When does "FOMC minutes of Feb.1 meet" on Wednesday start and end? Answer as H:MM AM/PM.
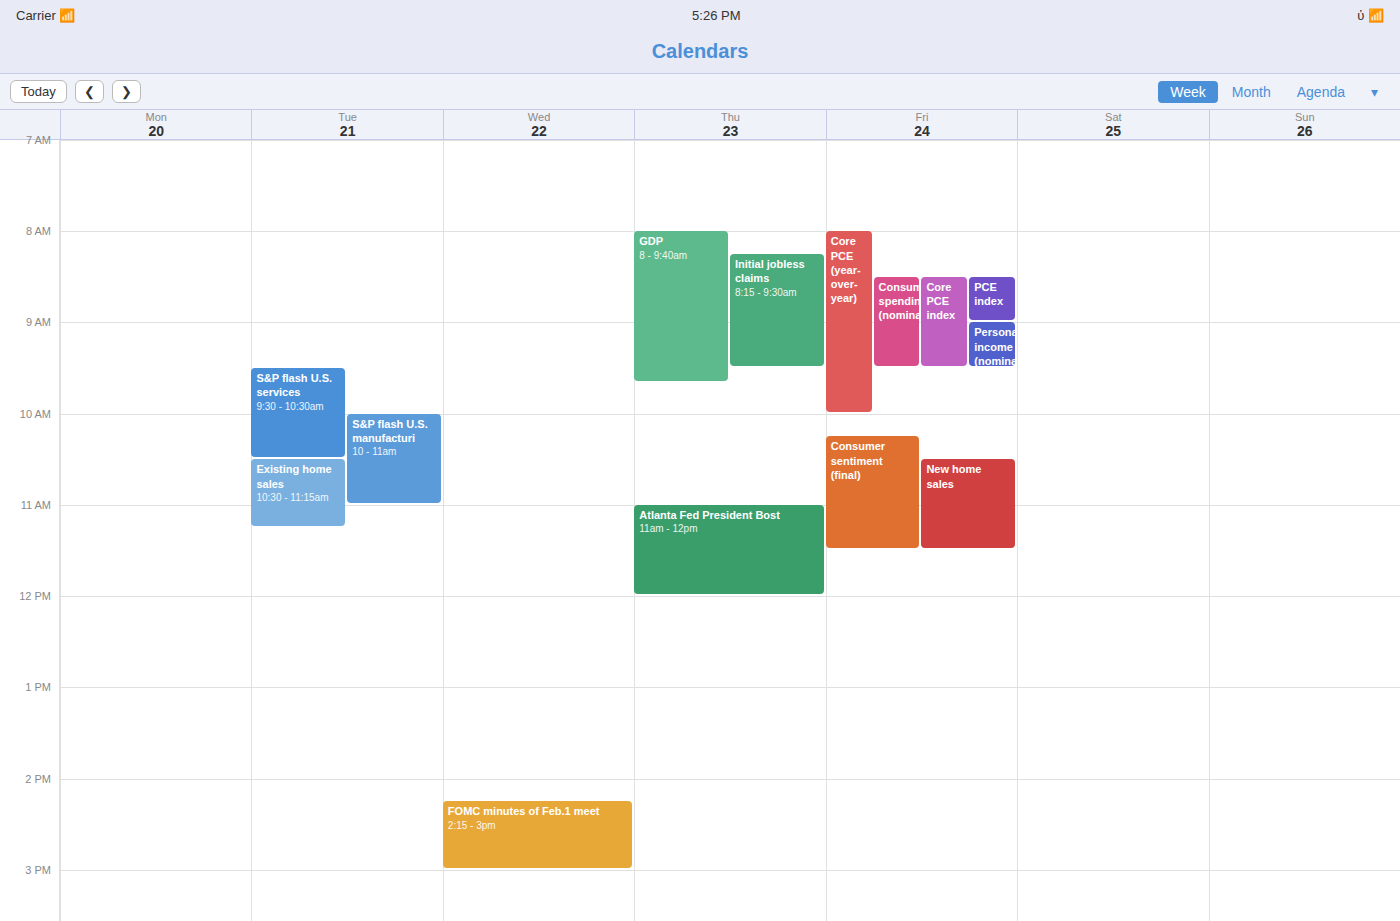
2:15 PM to 3:00 PM